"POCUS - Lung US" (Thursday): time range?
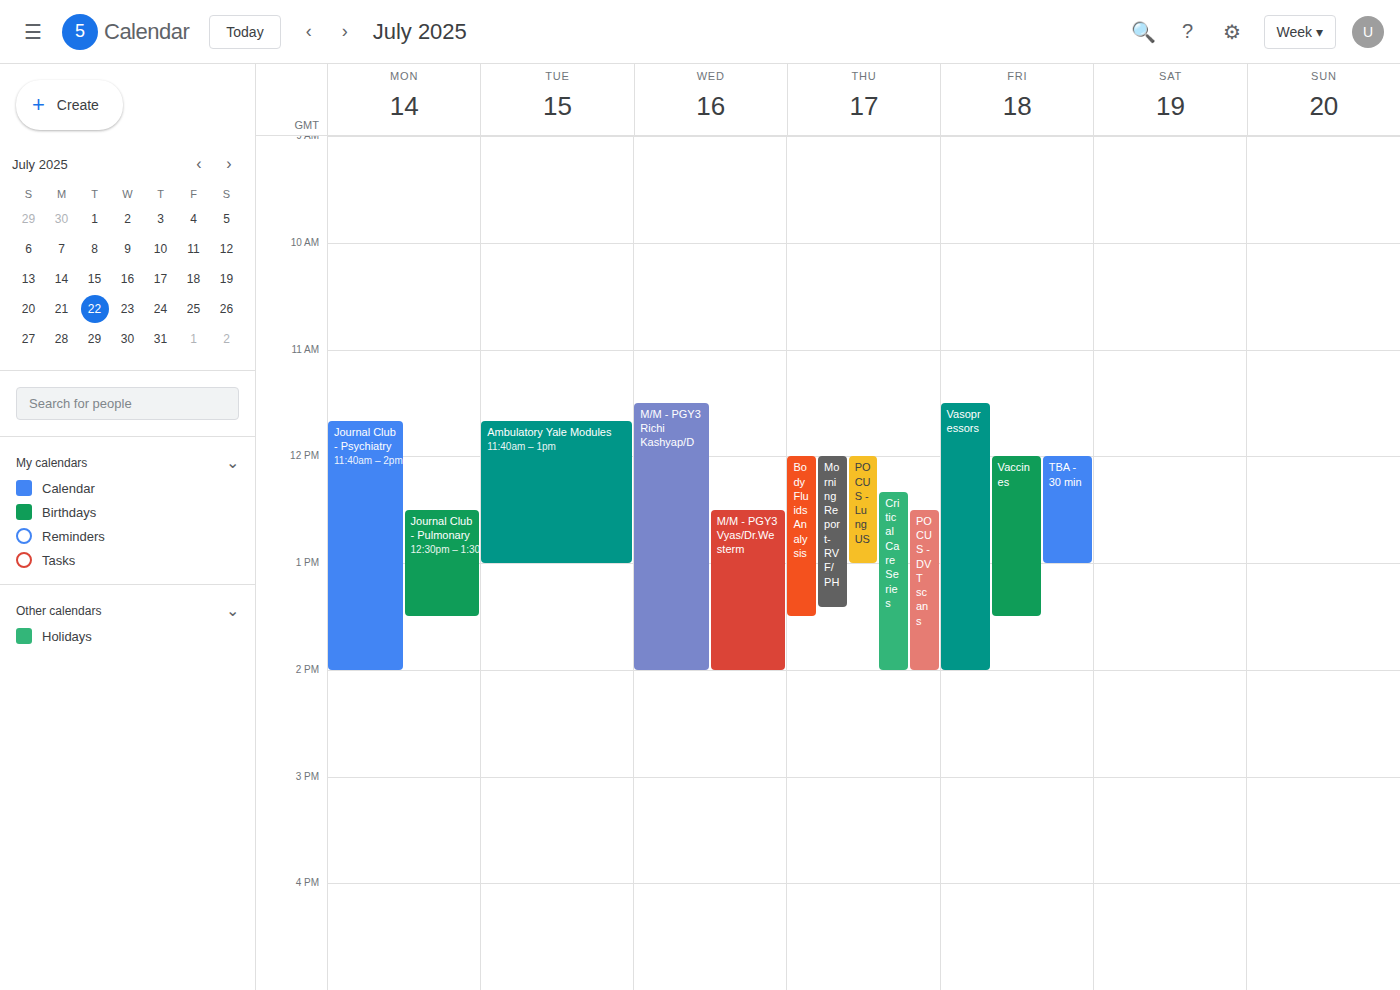
12:00 PM to 1:00 PM